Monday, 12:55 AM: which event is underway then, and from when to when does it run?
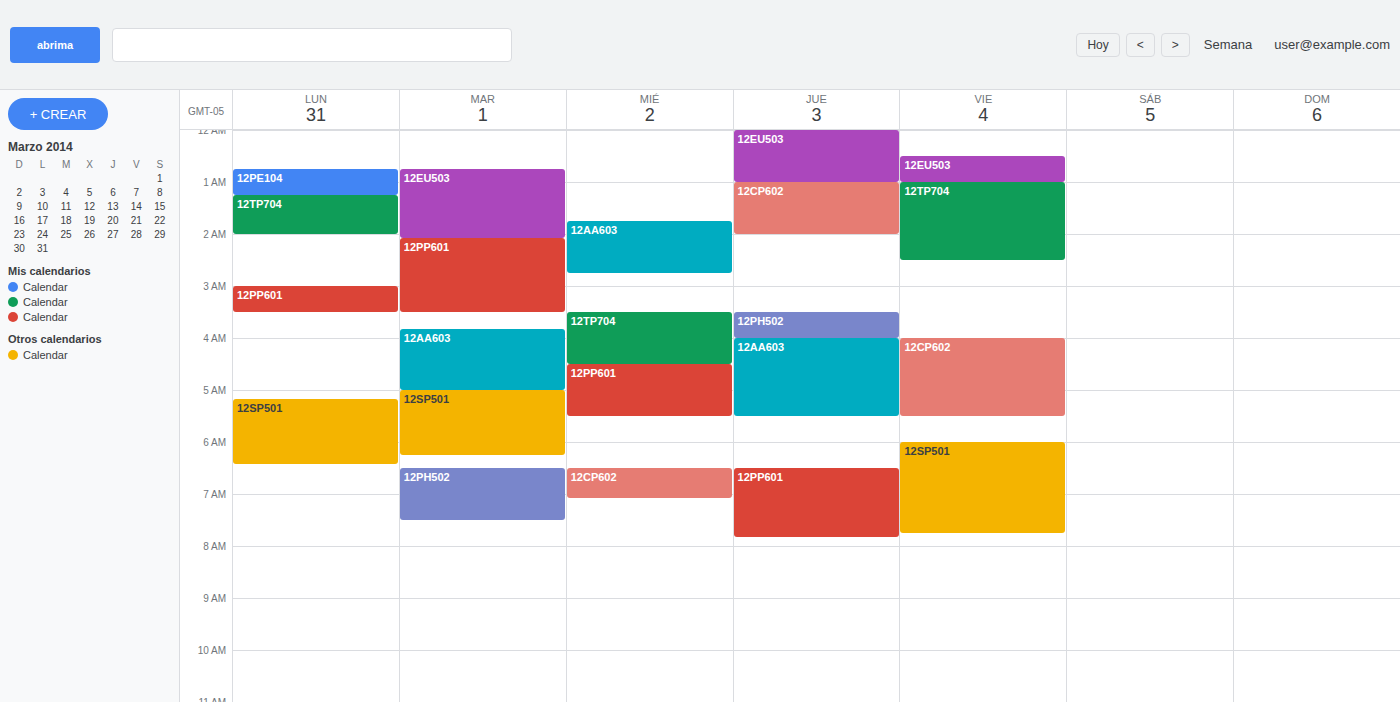
"12PE104", 12:45 AM to 1:15 AM